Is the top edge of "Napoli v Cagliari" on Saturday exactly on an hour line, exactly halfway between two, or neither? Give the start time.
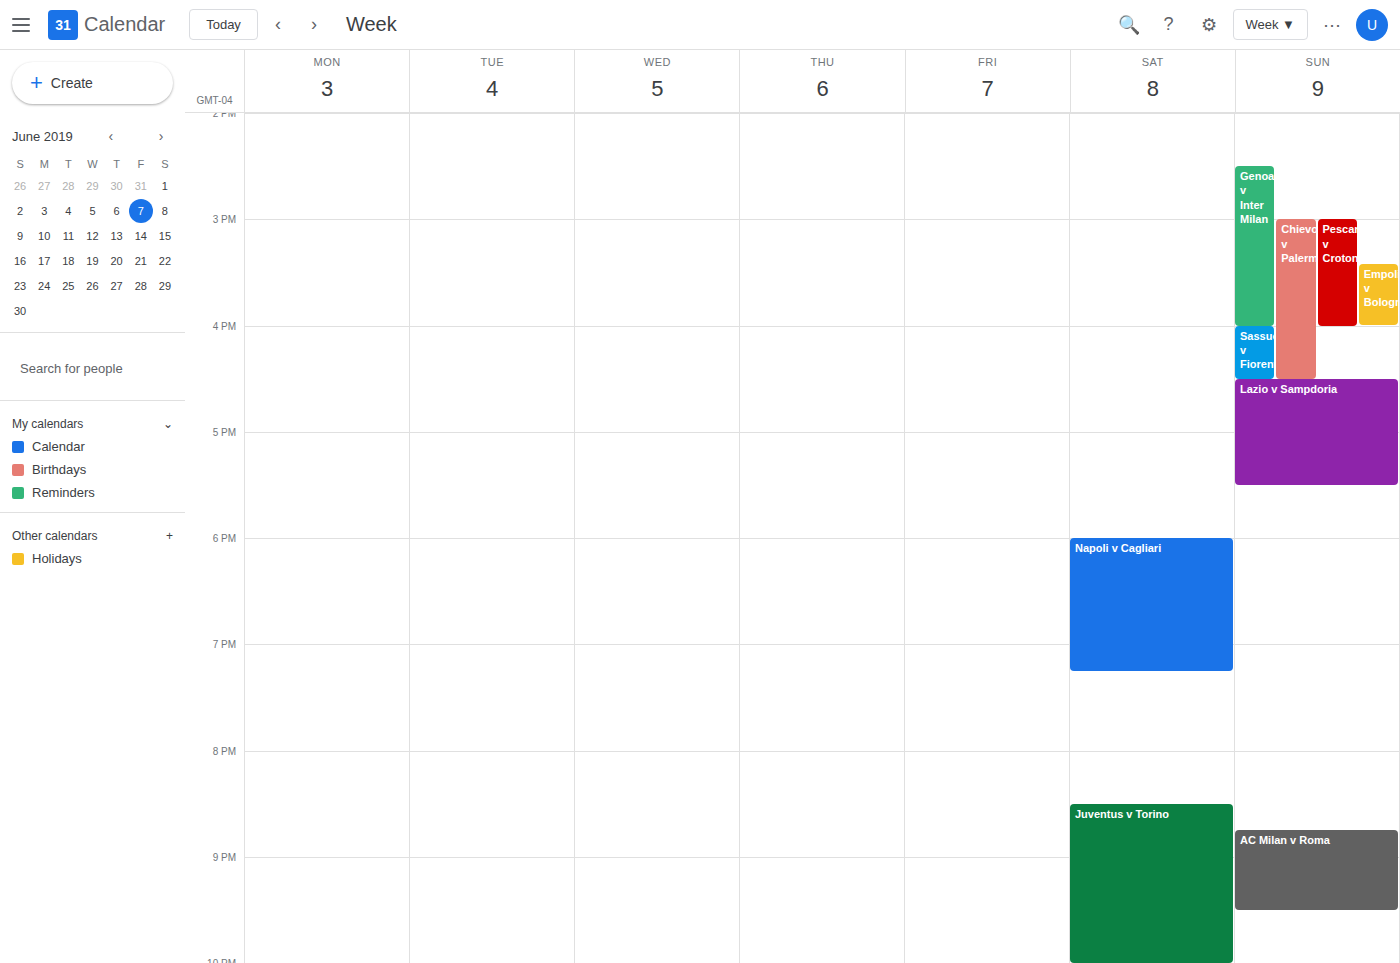
6:00 PM -- exactly on the 6 PM line.